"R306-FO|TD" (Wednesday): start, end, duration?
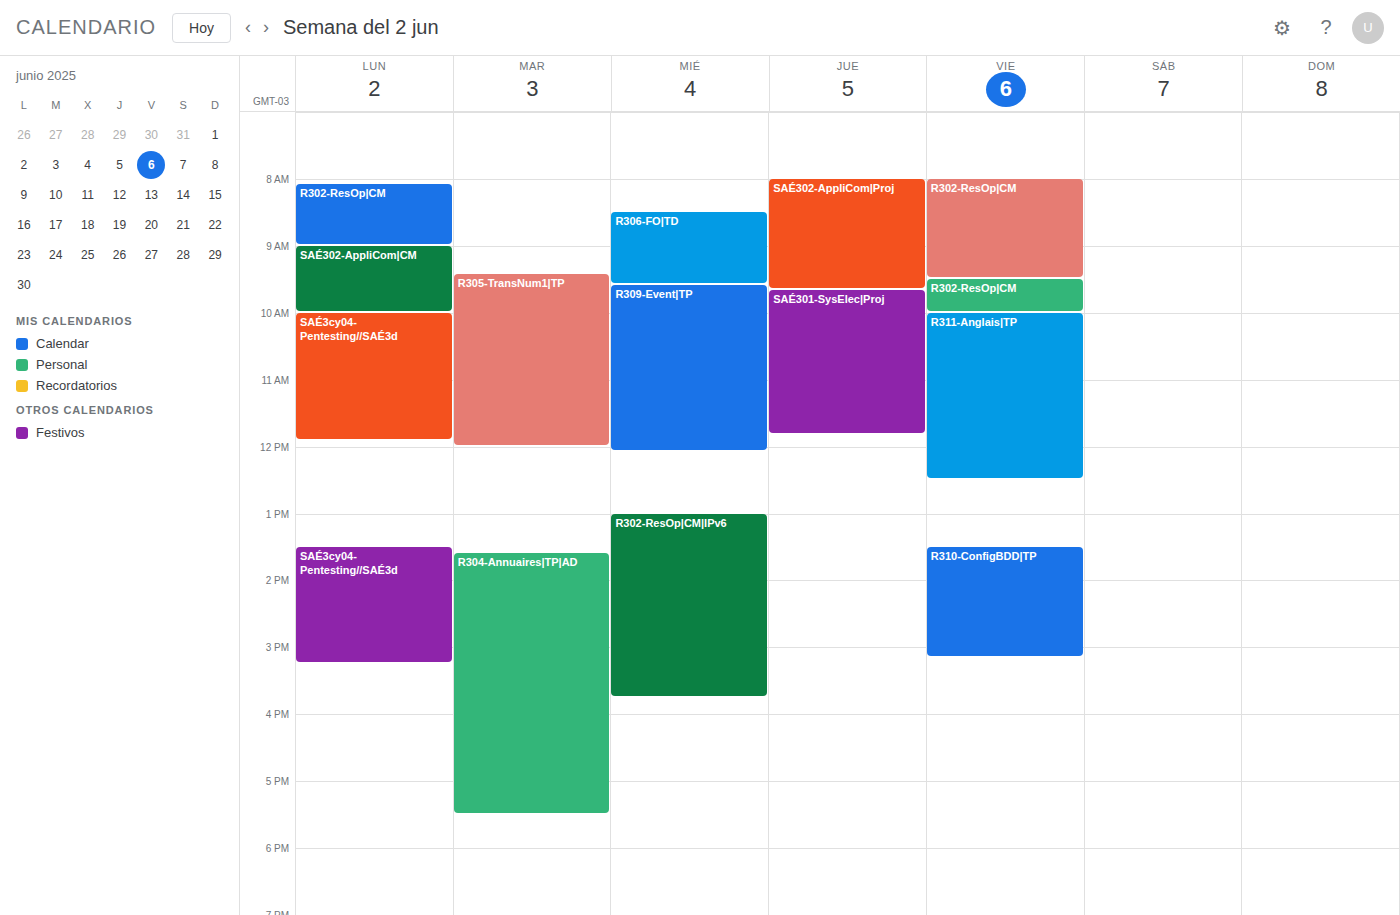
8:30 AM to 9:35 AM, 1 hour 5 minutes